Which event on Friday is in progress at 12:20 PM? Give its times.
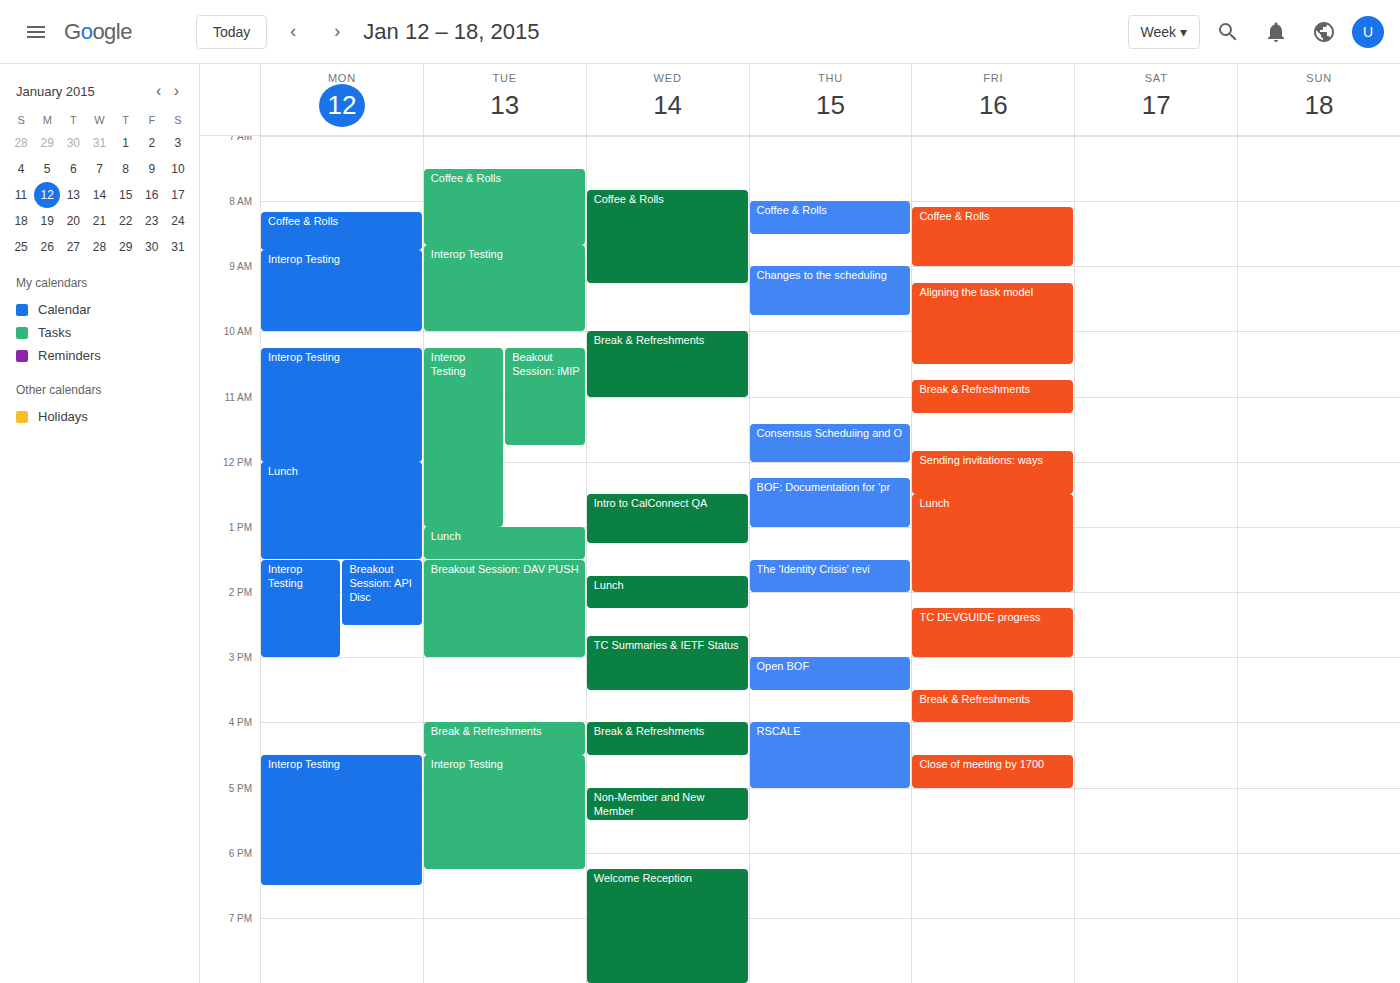
"Sending invitations: ways", 11:50 AM to 12:30 PM